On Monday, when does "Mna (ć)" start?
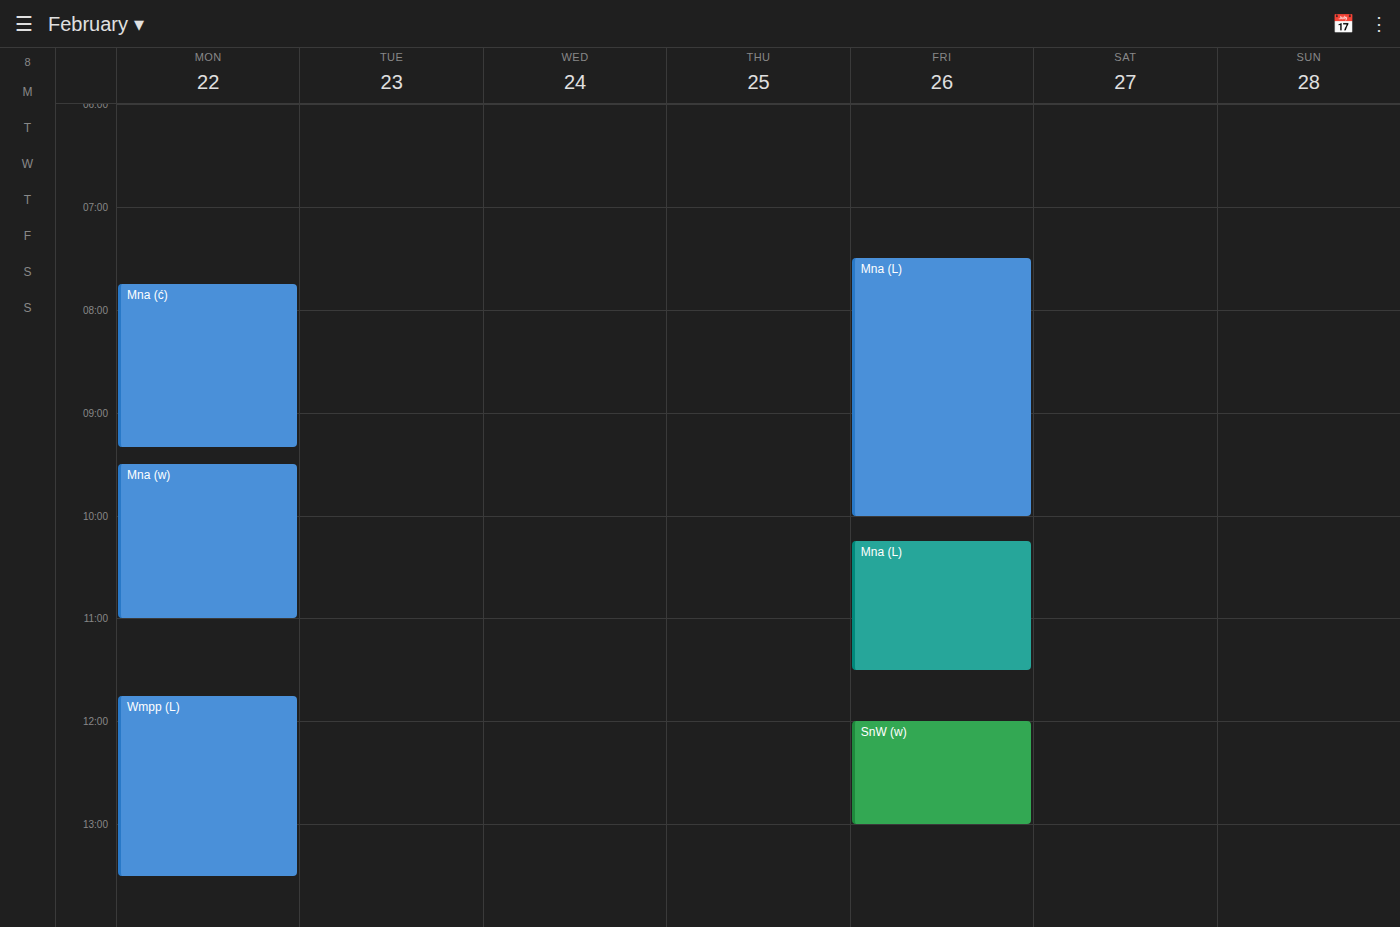
7:45 AM